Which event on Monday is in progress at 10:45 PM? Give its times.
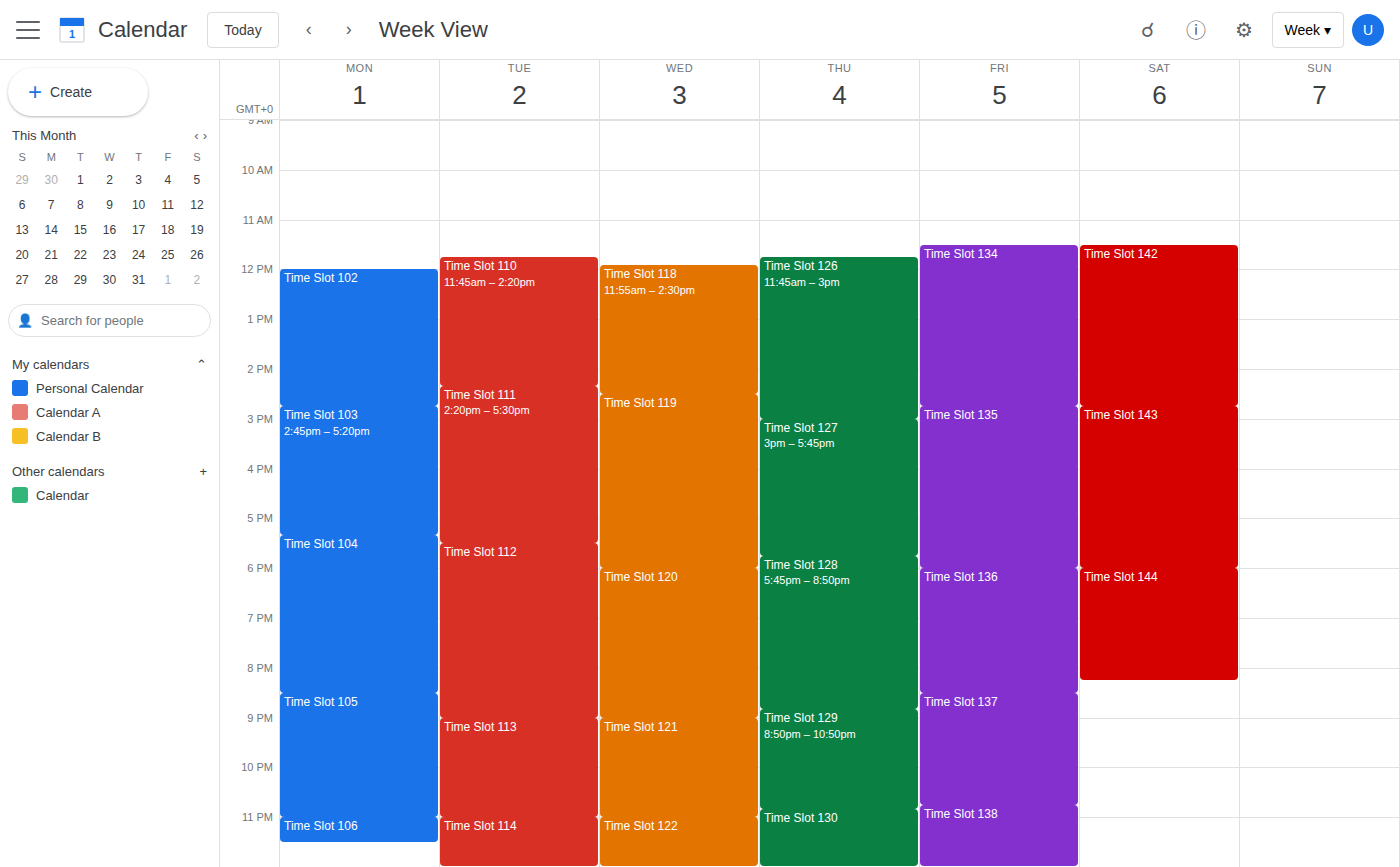
"Time Slot 105", 8:30 PM to 11:00 PM